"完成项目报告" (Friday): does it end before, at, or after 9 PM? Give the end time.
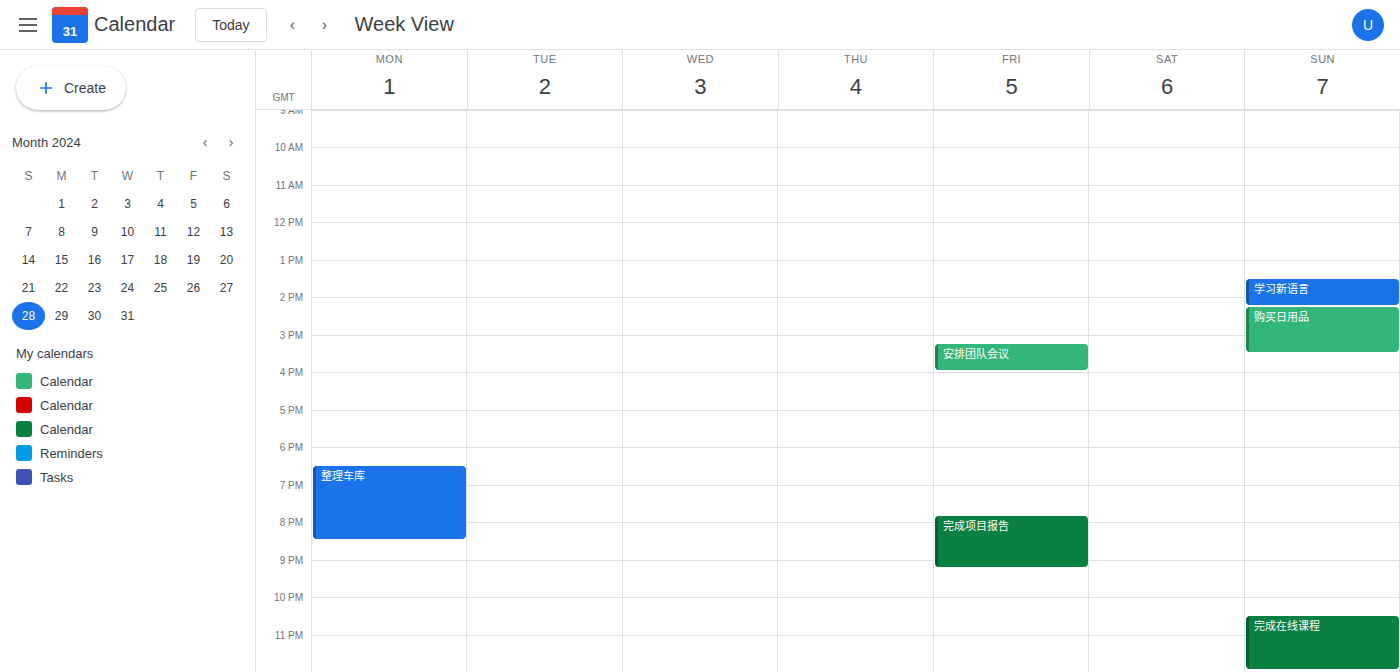
9:15 PM -- after 9 PM, 15 minutes below the 9 PM line.